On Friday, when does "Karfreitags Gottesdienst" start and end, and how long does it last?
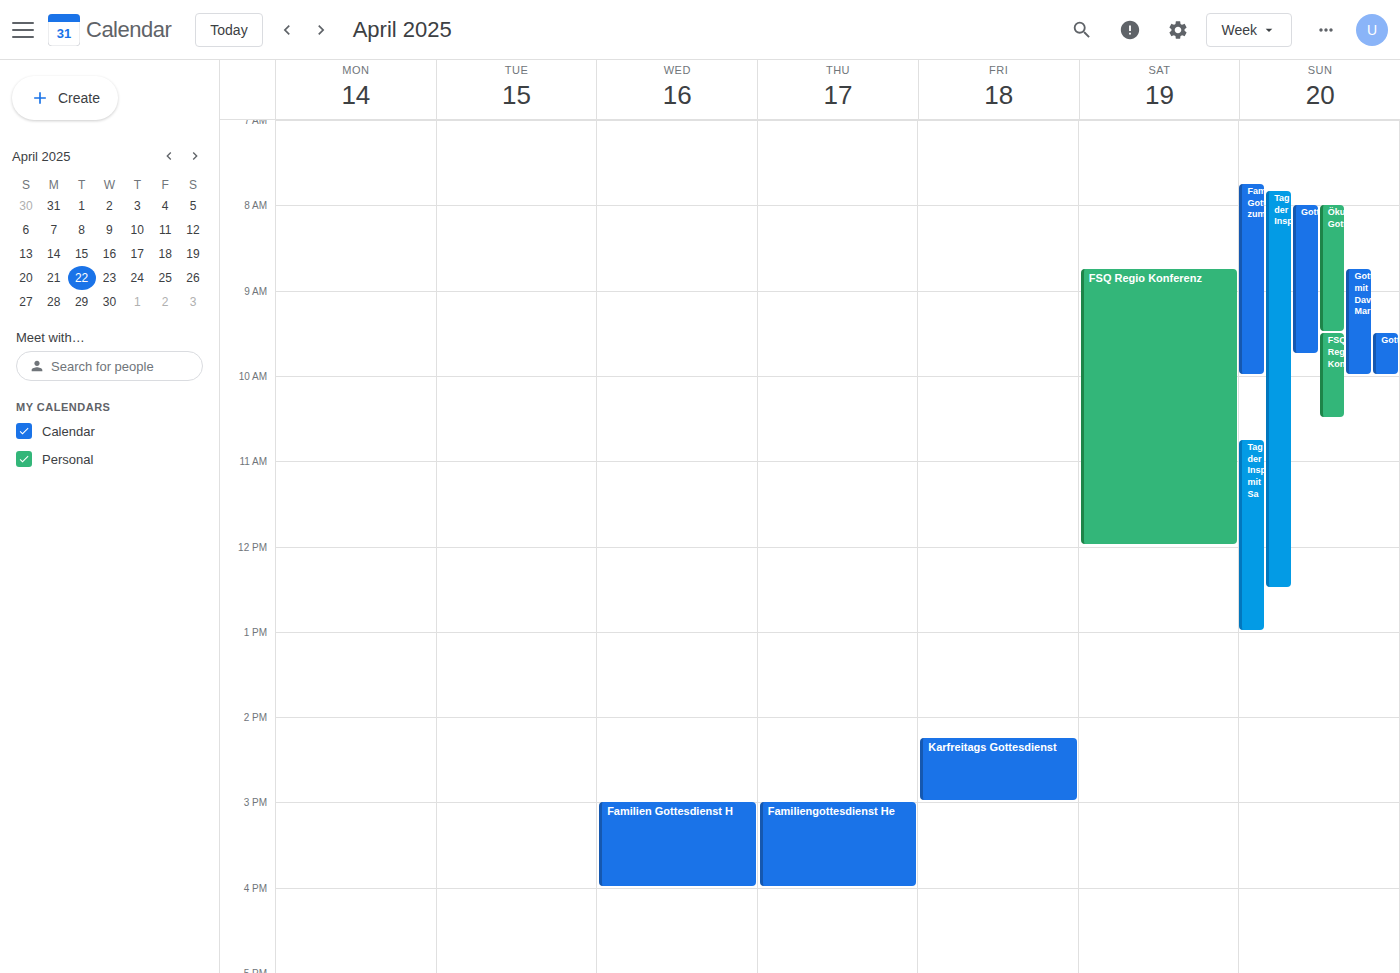
2:15 PM to 3:00 PM, 45 minutes